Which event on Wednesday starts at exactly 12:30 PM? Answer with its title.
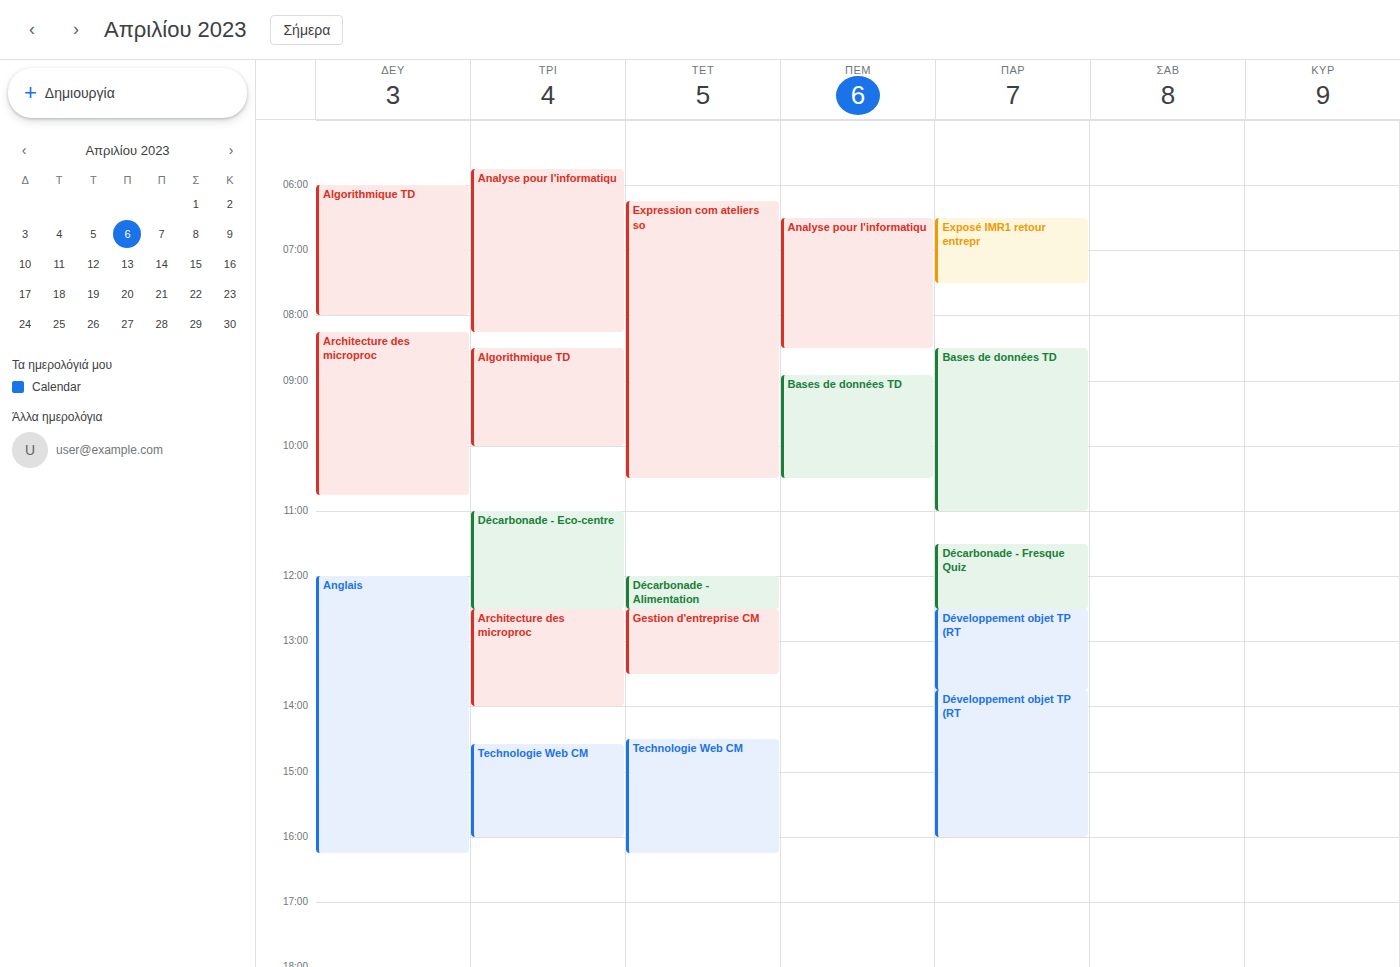
"Gestion d'entreprise CM"